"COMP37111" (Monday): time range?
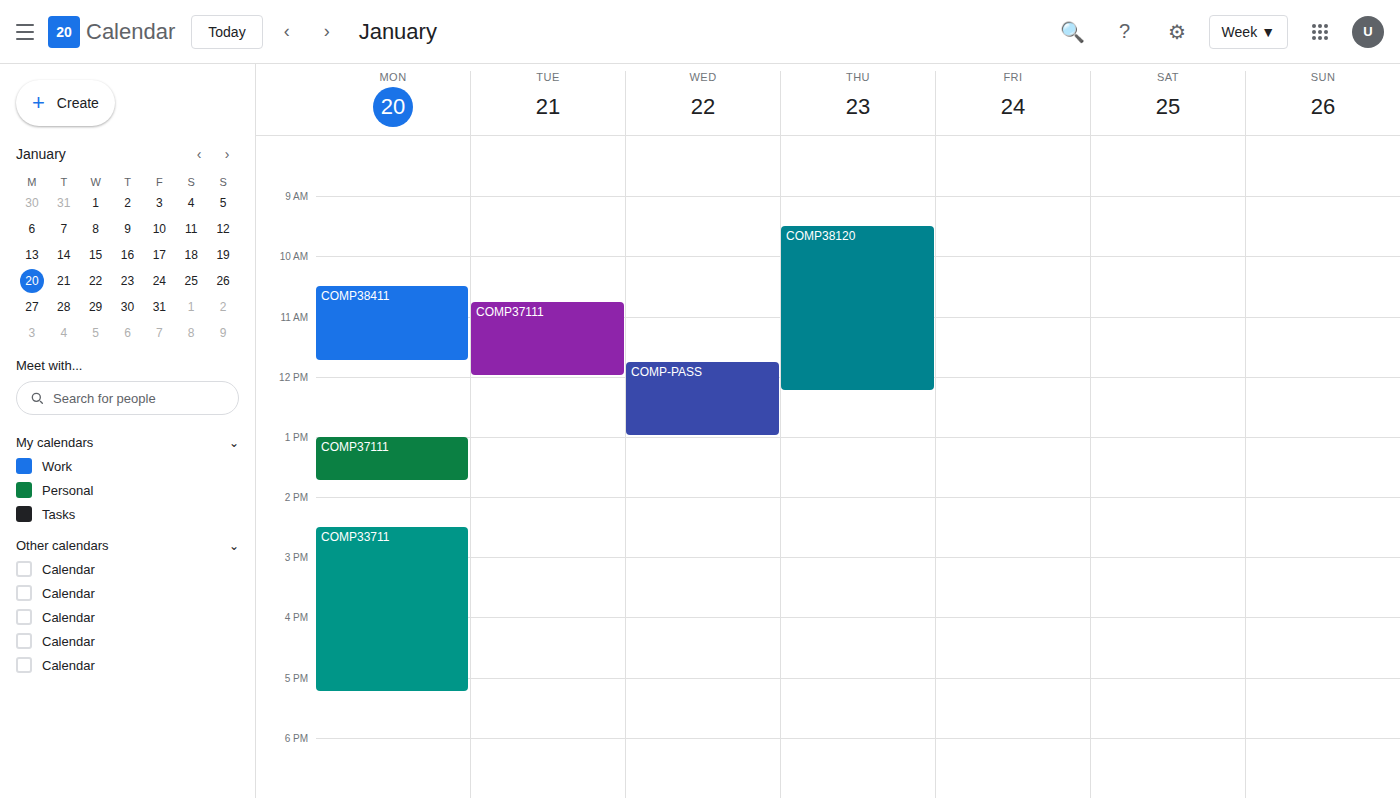
1:00 PM to 1:45 PM